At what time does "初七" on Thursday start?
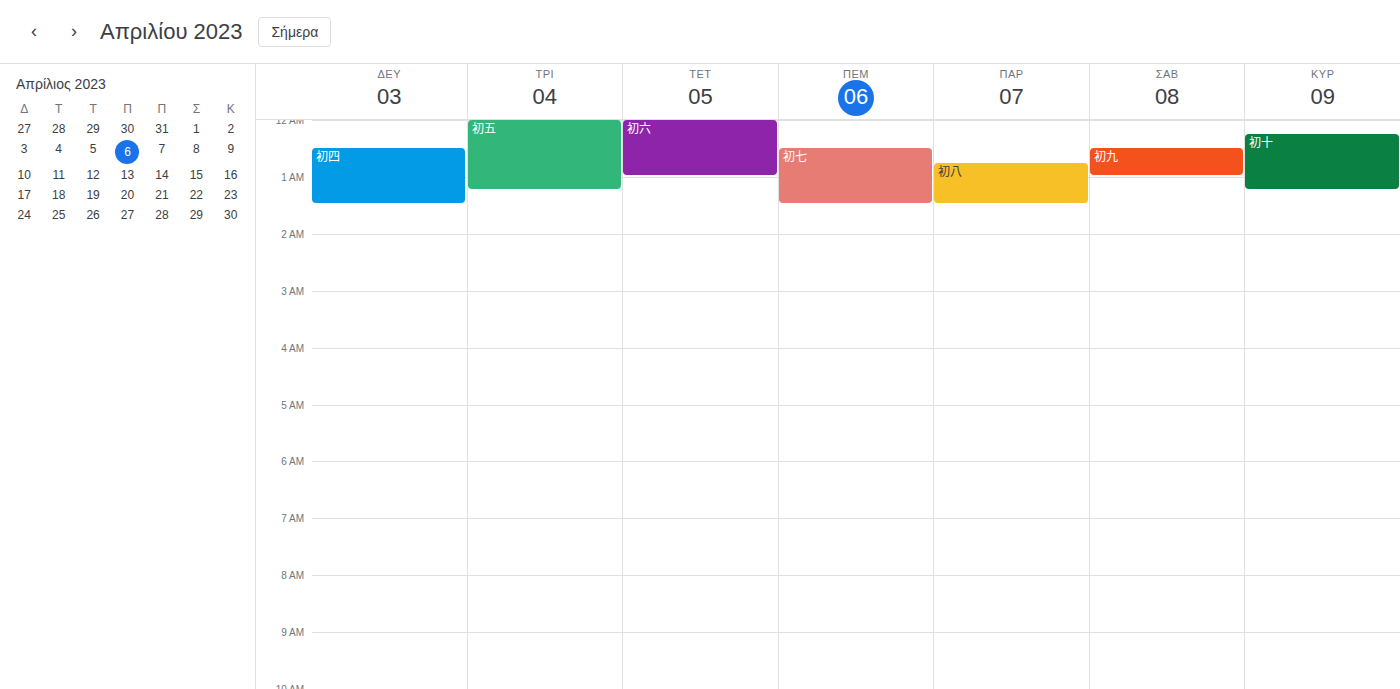
12:30 AM